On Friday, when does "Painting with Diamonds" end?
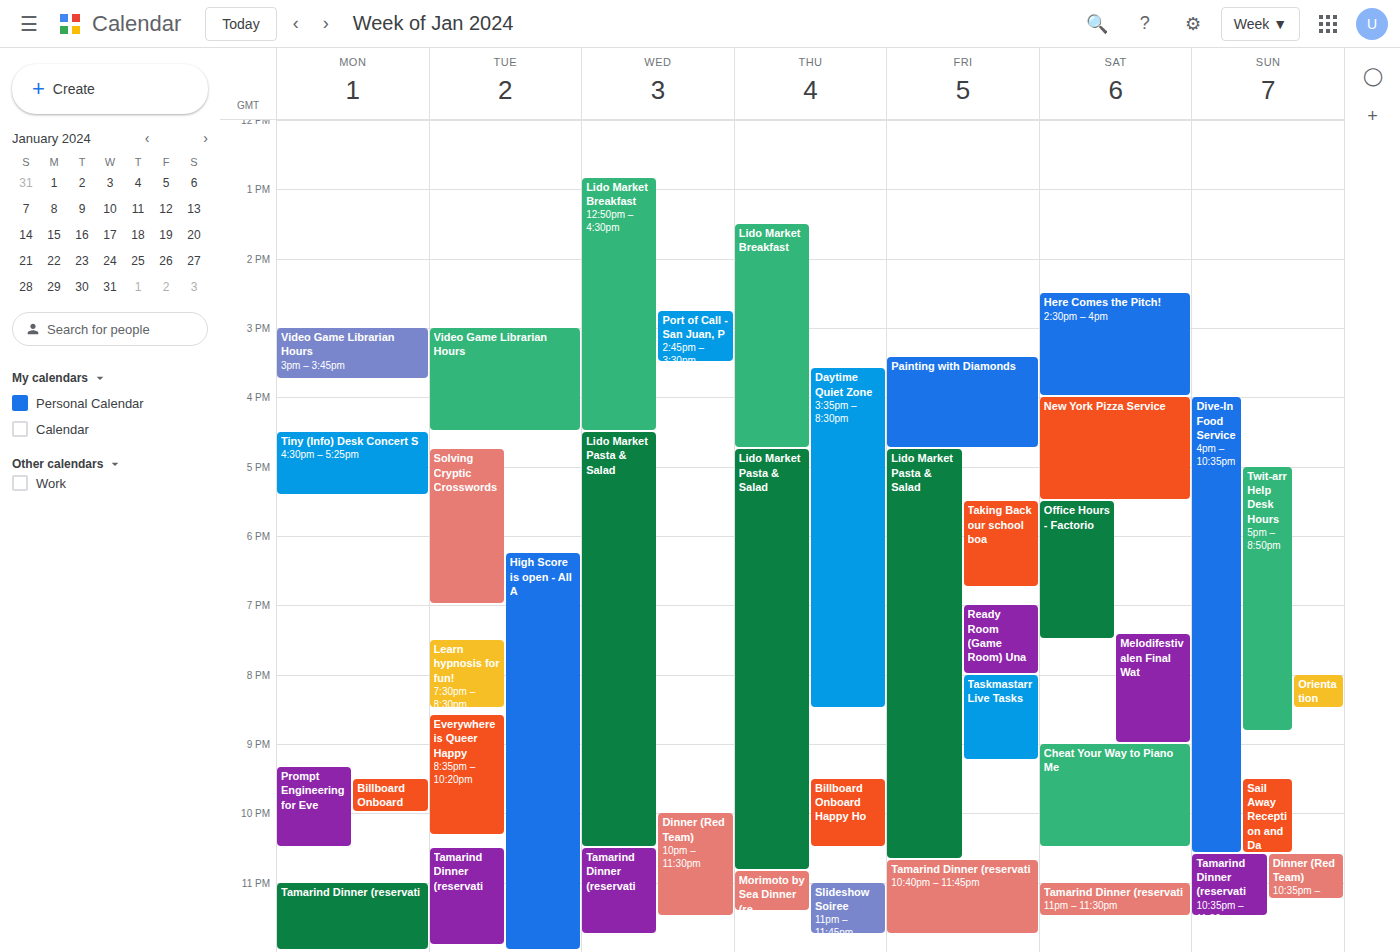
4:45 PM